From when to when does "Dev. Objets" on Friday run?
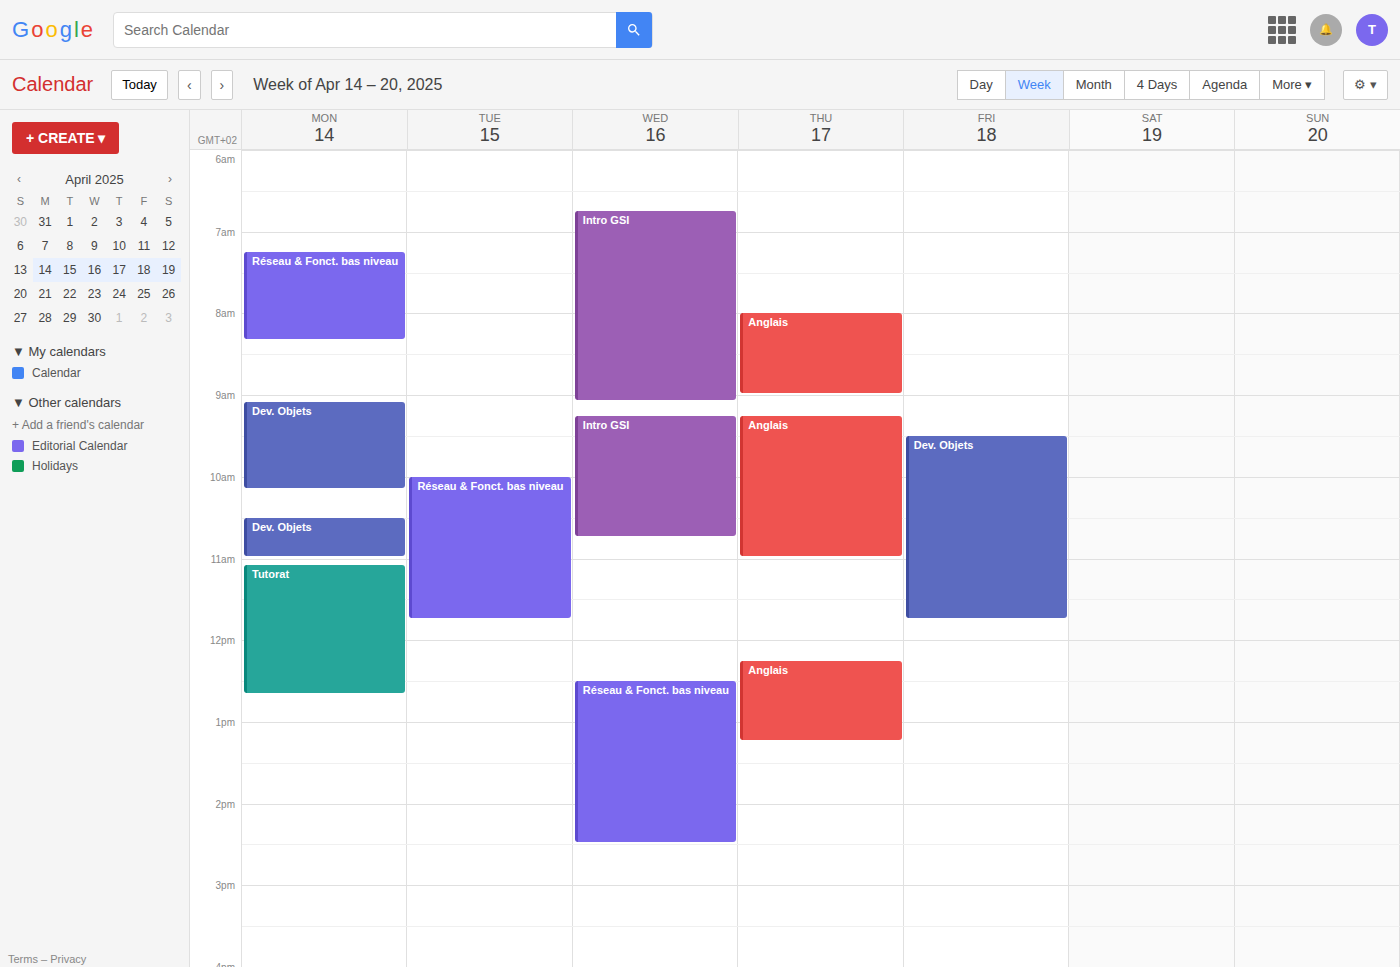
9:30 AM to 11:45 AM